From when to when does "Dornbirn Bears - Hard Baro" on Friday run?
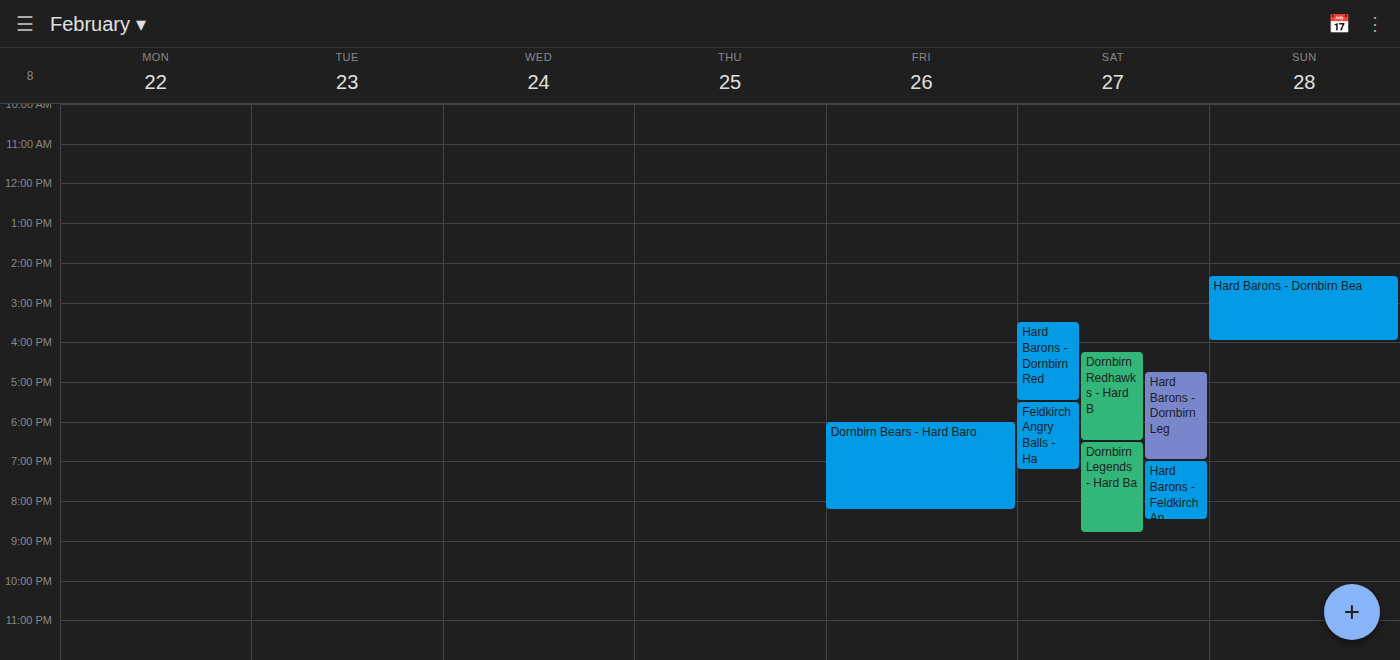
6:00 PM to 8:15 PM